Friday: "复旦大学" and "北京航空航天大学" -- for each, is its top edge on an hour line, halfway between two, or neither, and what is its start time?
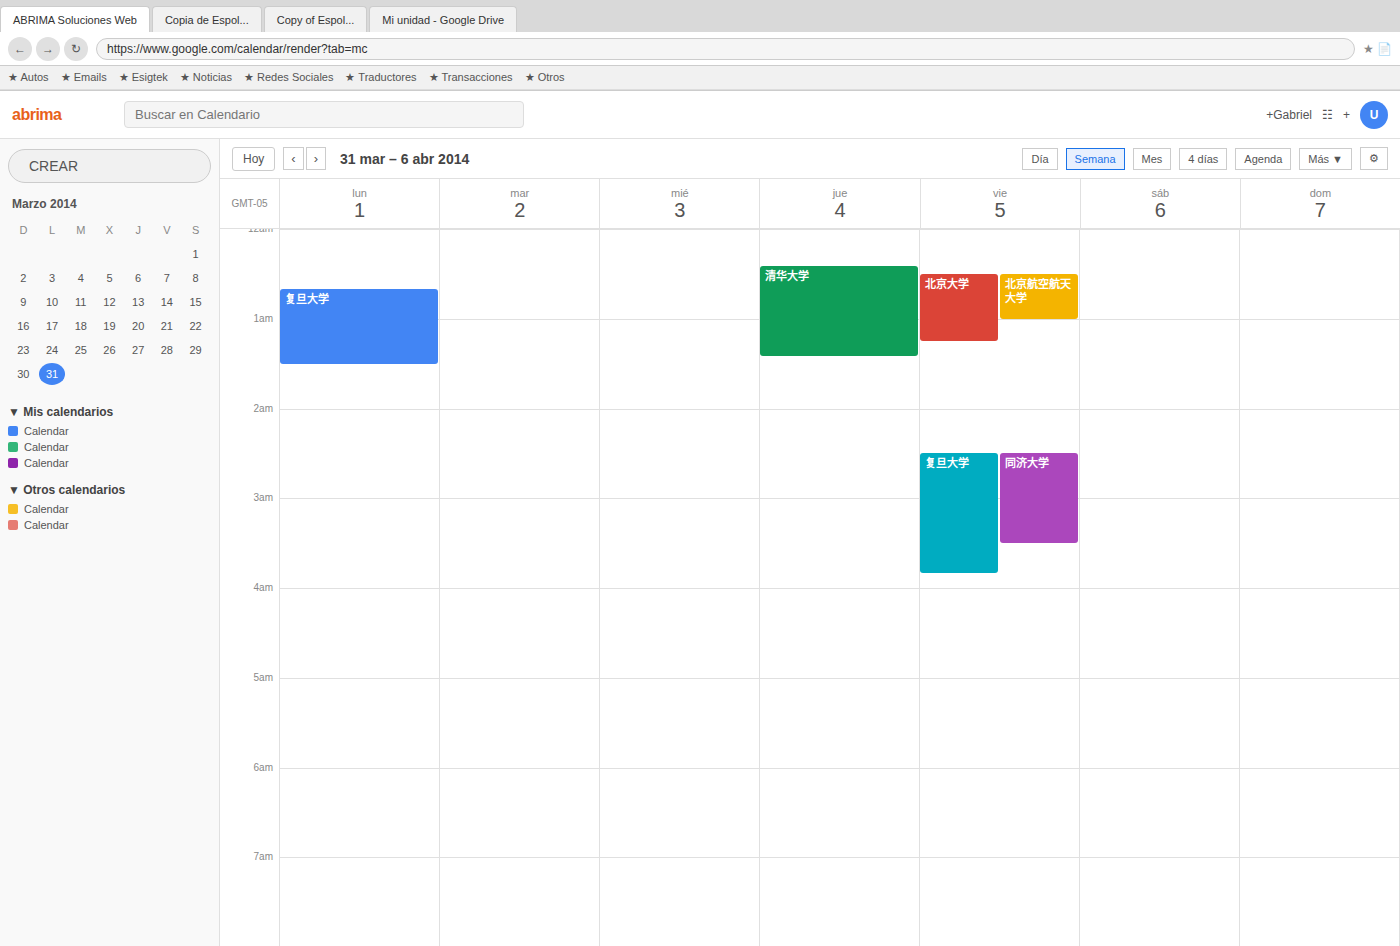
"复旦大学": 2:30 AM, halfway between the 2 AM and 3 AM lines. "北京航空航天大学": 12:30 AM, halfway between the 12 AM and 1 AM lines.